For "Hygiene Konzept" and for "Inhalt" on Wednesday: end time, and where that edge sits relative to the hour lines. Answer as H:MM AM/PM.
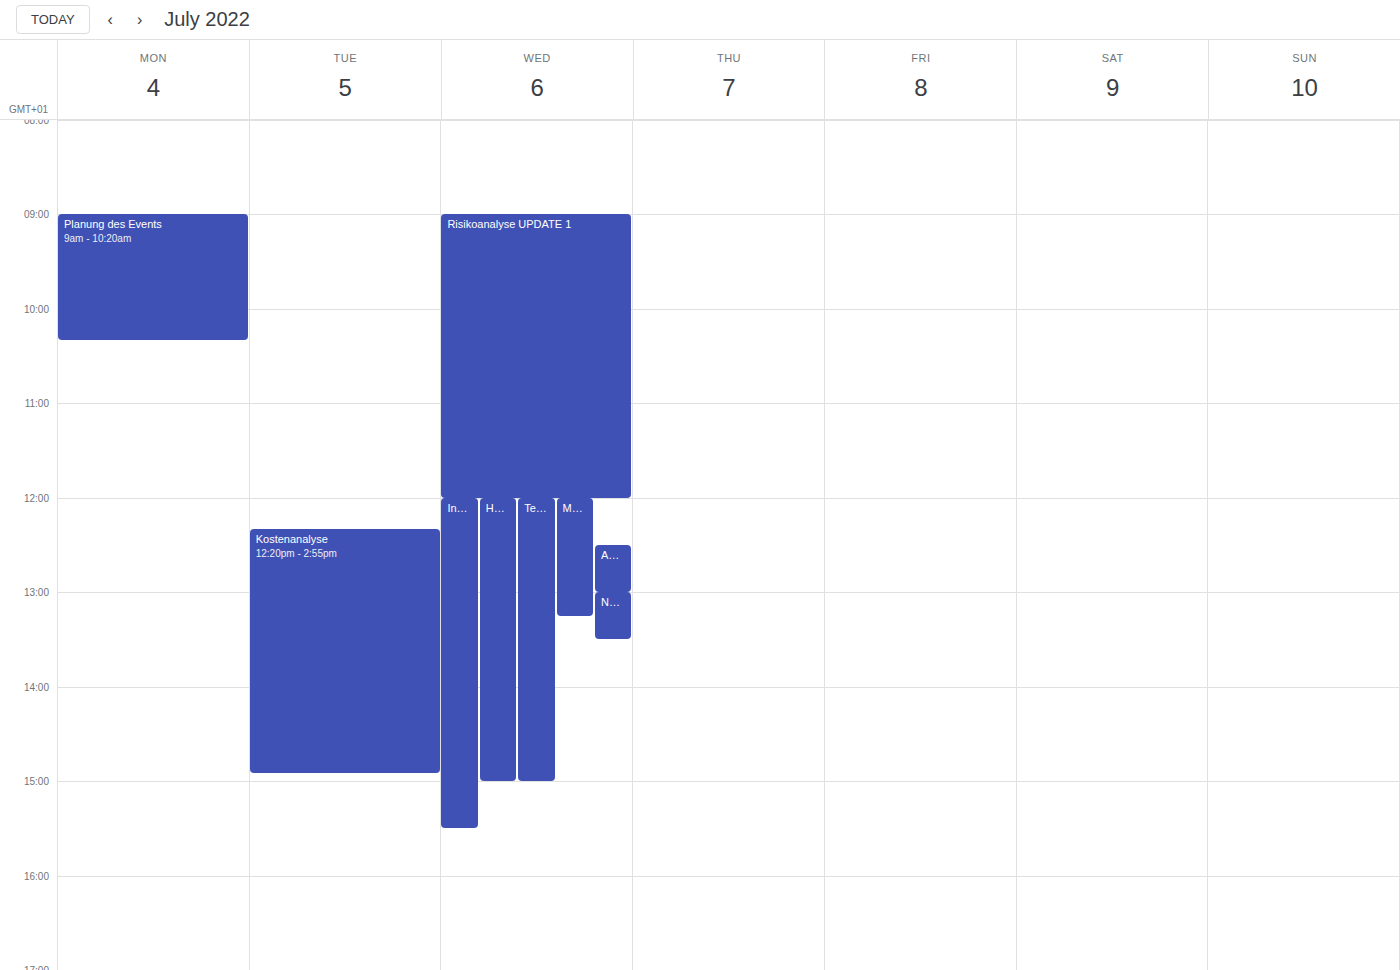
"Hygiene Konzept": 3:00 PM, exactly on the 3 PM line. "Inhalt": 3:30 PM, halfway between the 3 PM and 4 PM lines.